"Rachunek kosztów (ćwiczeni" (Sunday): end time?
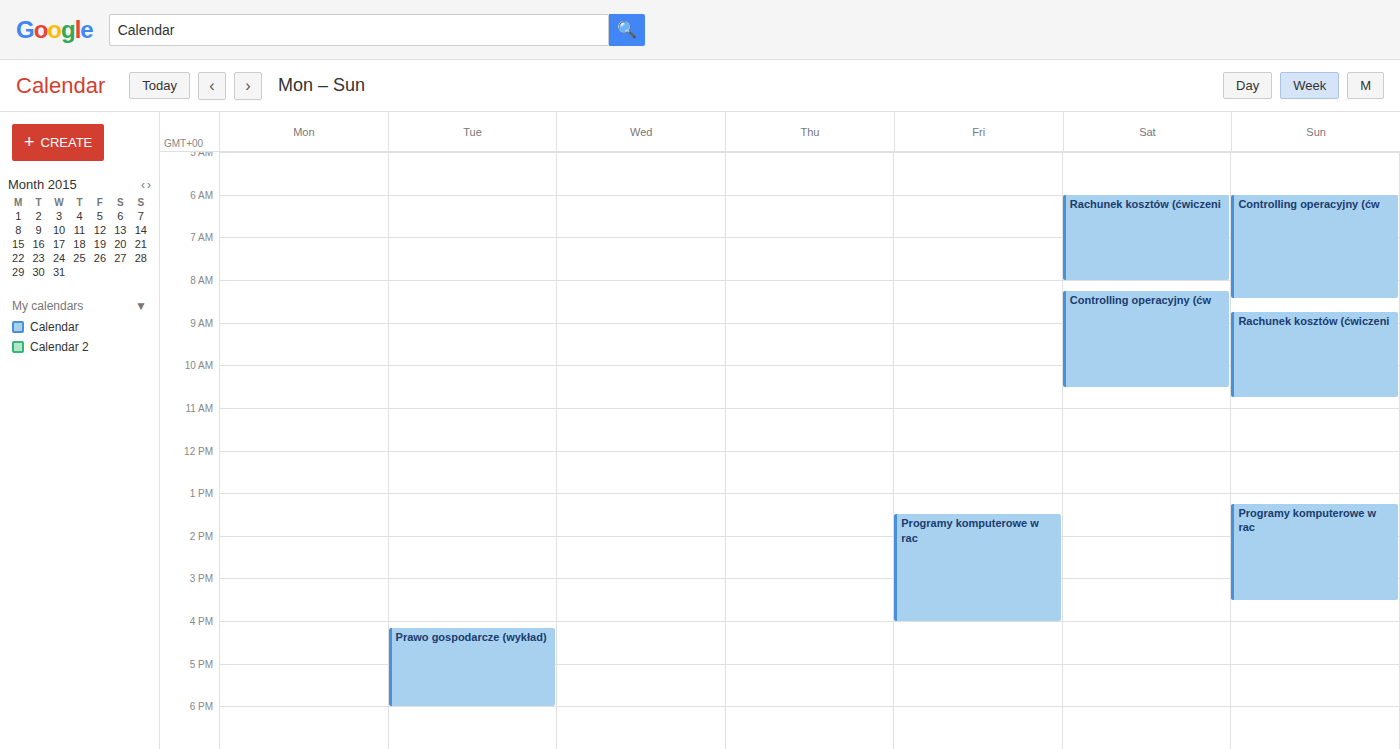
10:45